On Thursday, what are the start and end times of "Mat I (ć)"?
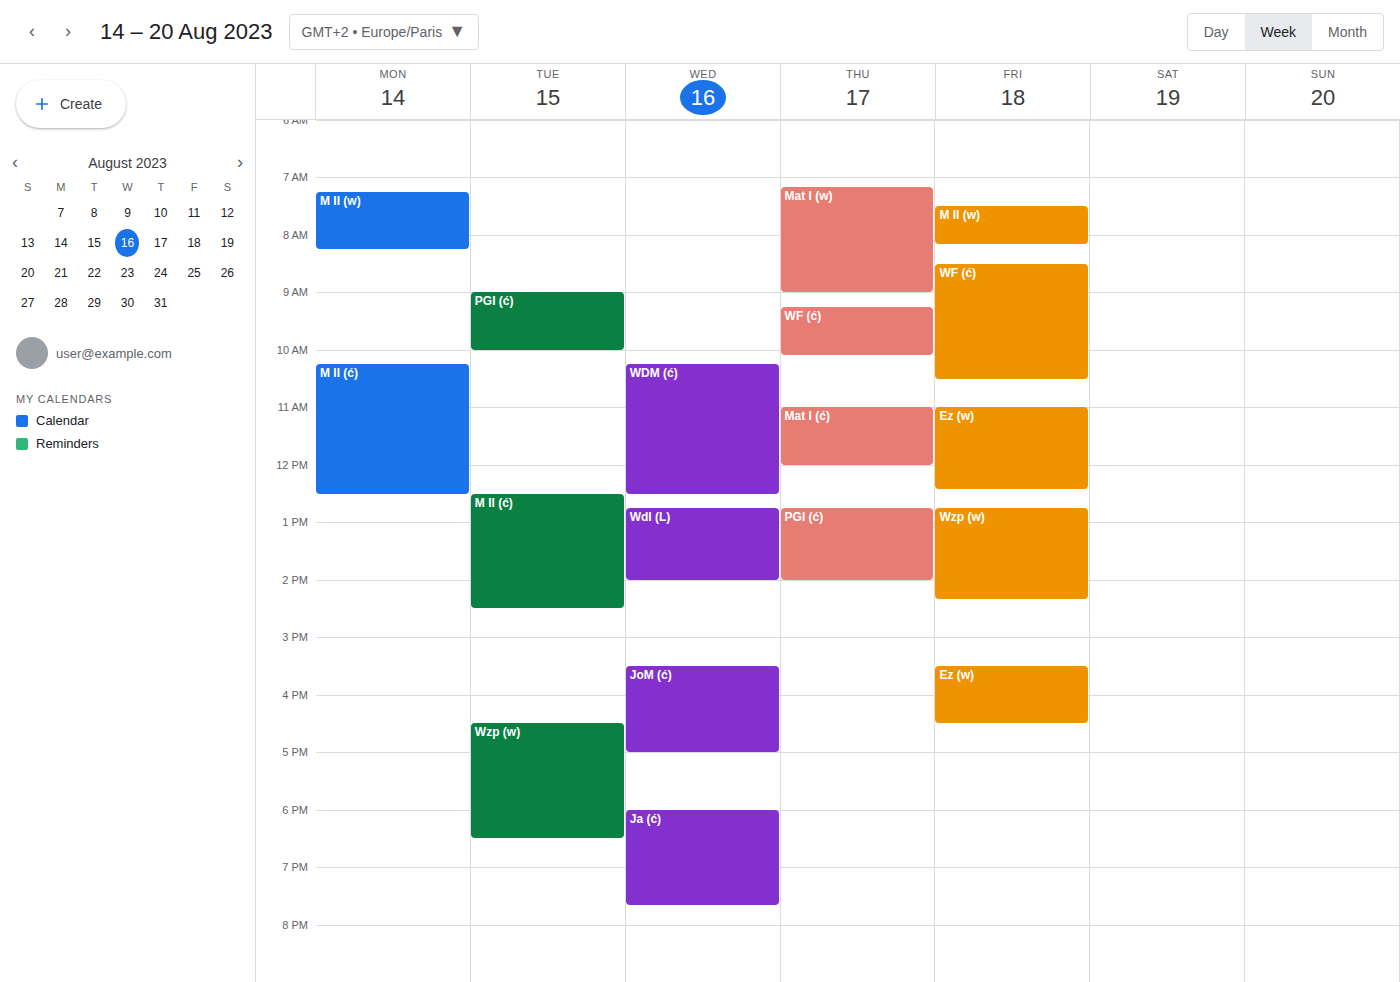
11:00 AM to 12:00 PM